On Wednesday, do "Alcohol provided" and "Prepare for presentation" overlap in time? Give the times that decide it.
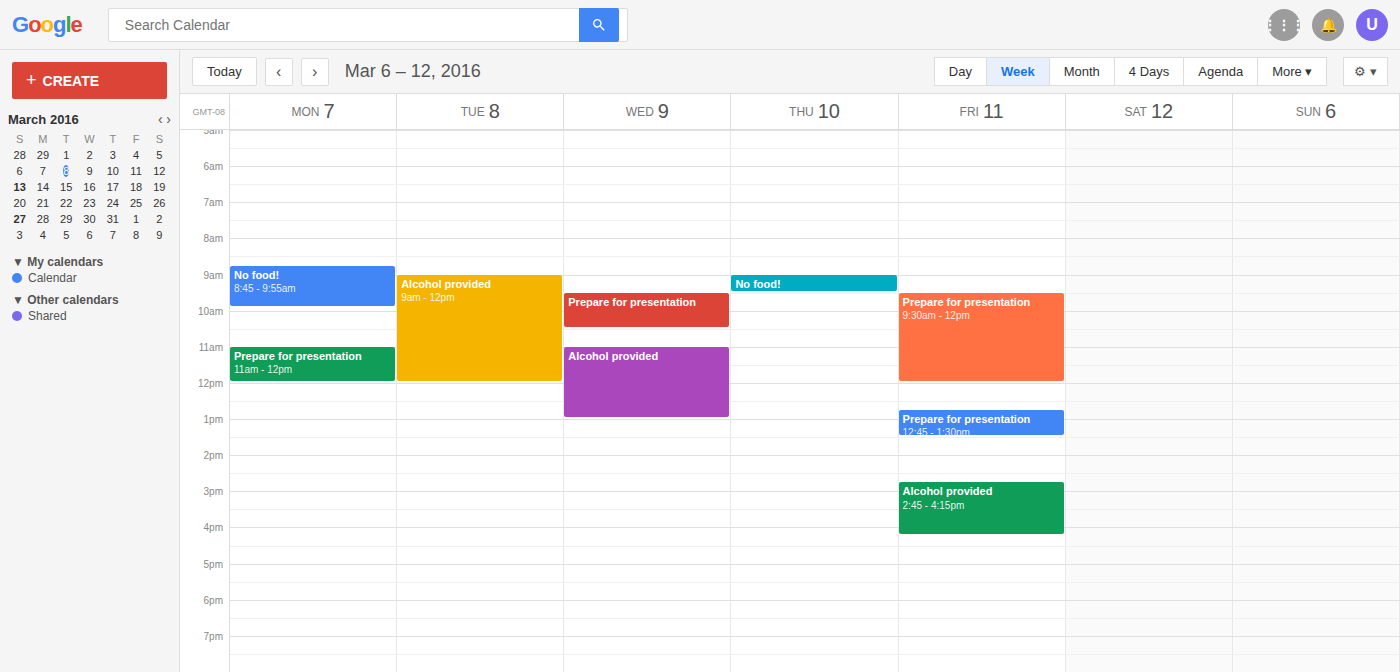
"Prepare for presentation" ends at 10:30 AM and "Alcohol provided" starts at 11:00 AM -- no overlap.